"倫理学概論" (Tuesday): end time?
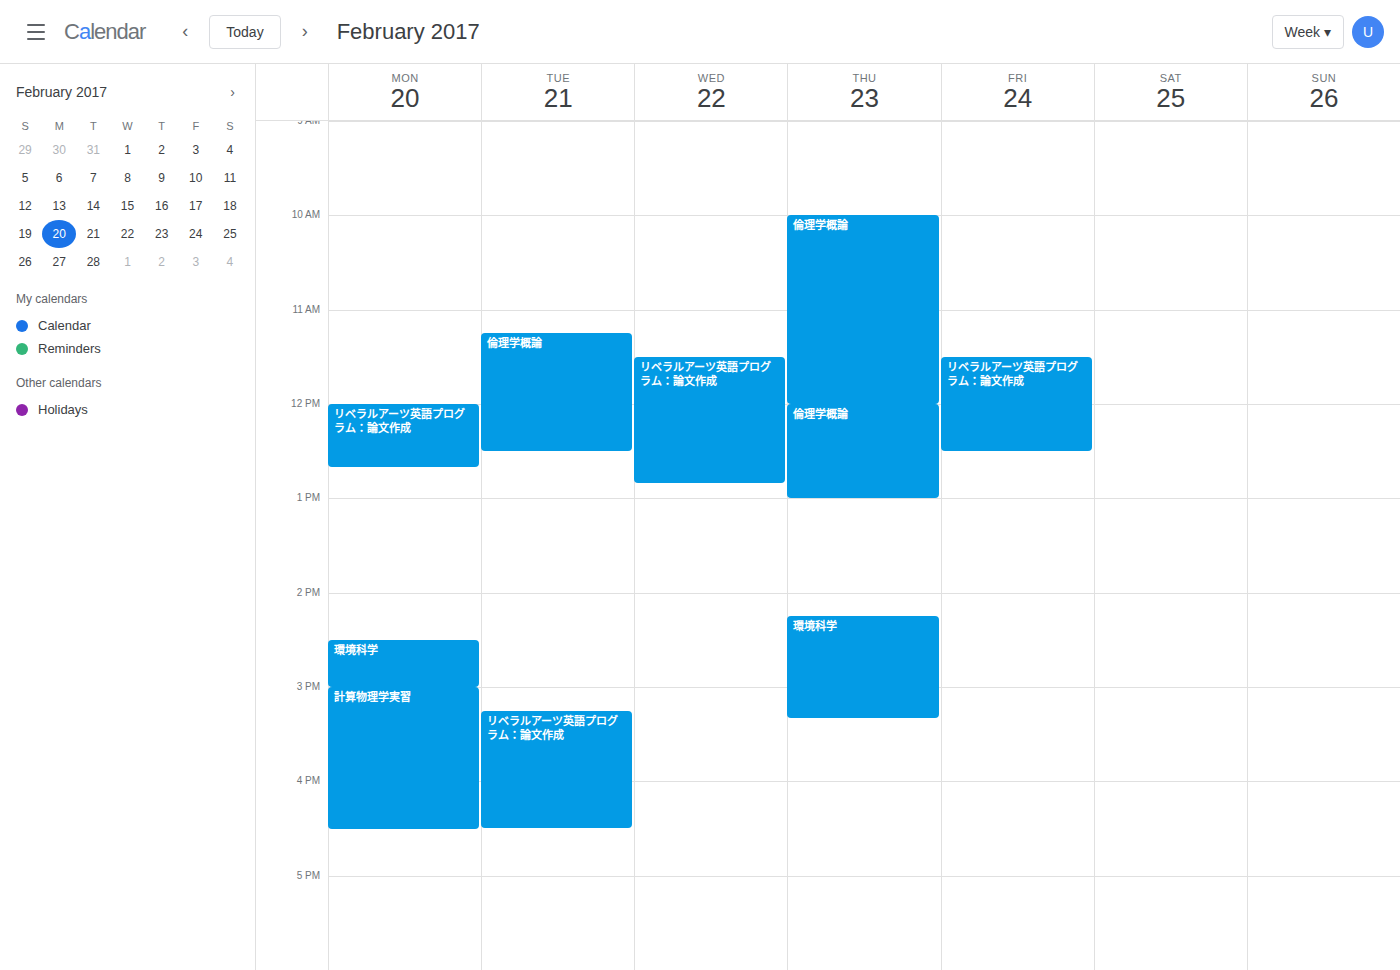
12:30 PM